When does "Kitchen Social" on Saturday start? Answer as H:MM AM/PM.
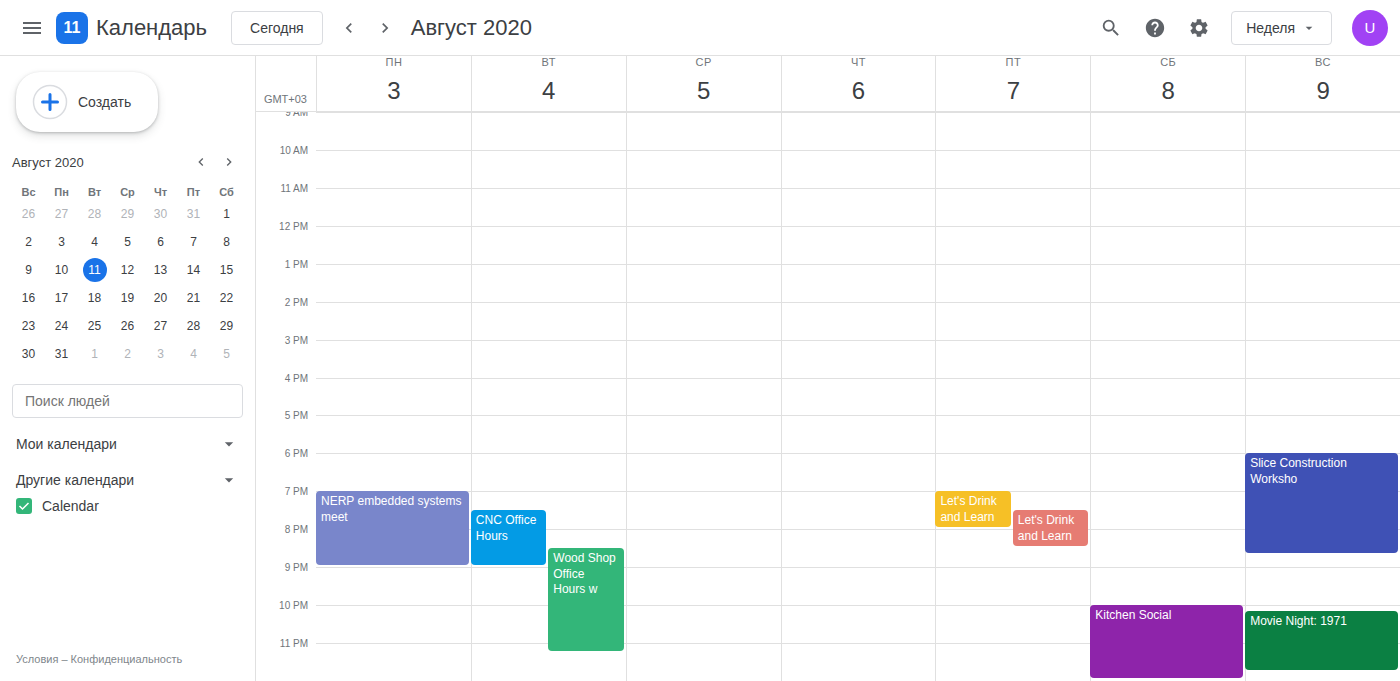
10:00 PM